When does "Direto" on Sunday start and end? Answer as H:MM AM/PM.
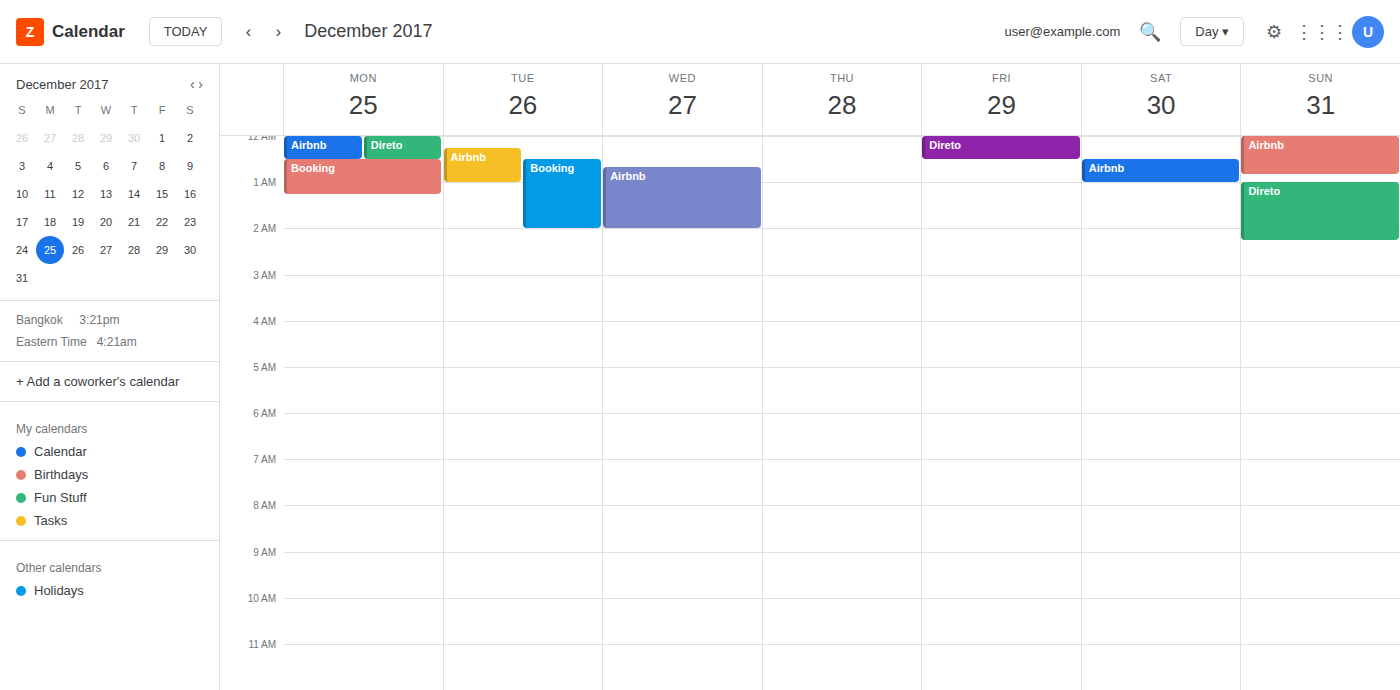
1:00 AM to 2:15 AM